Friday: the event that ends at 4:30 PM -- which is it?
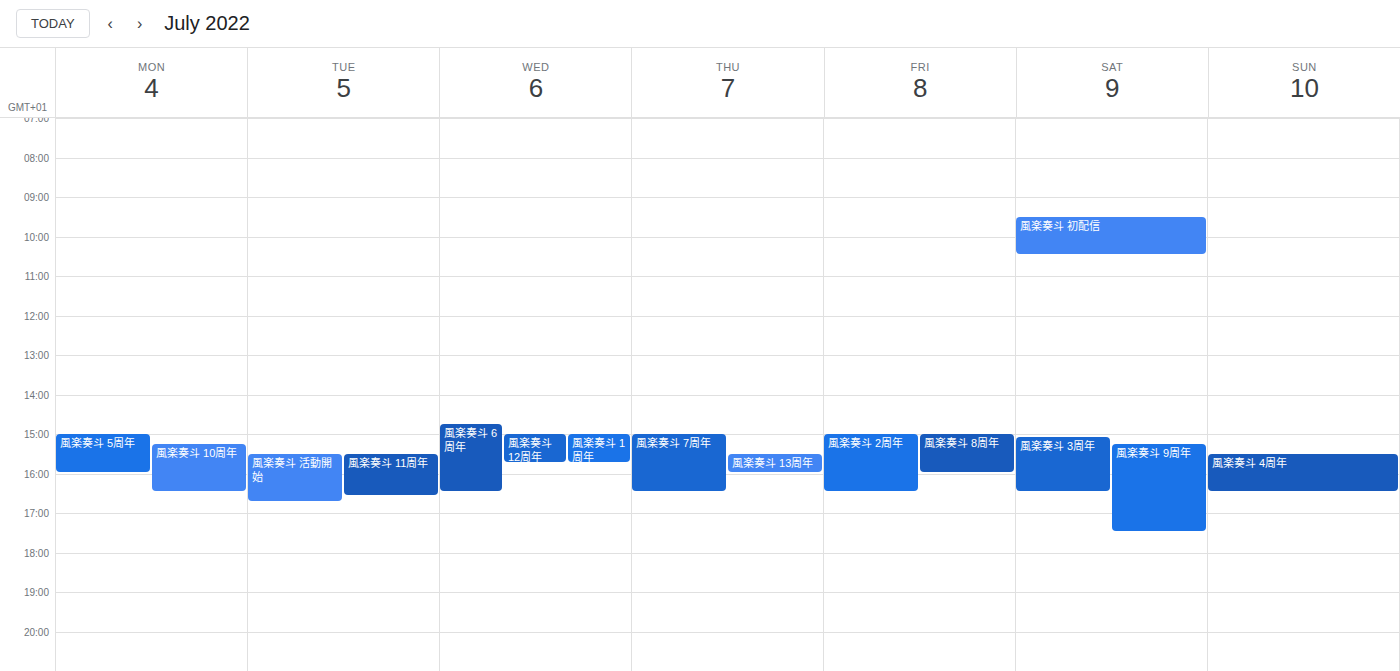
"風楽奏斗 2周年"